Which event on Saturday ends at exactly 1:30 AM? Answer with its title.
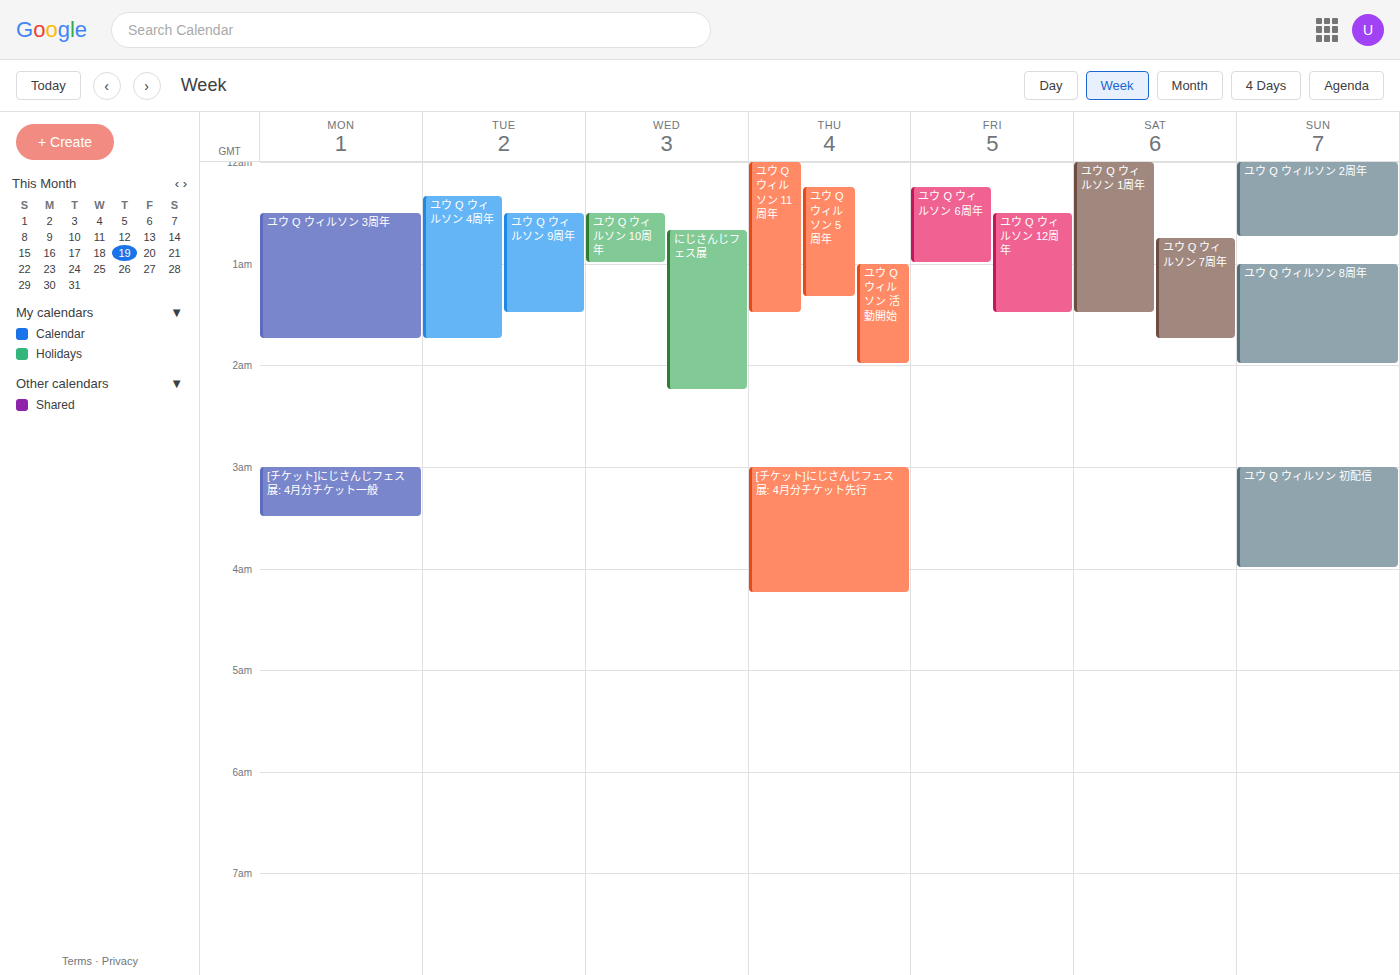
"ユウ Q ウィルソン 1周年"